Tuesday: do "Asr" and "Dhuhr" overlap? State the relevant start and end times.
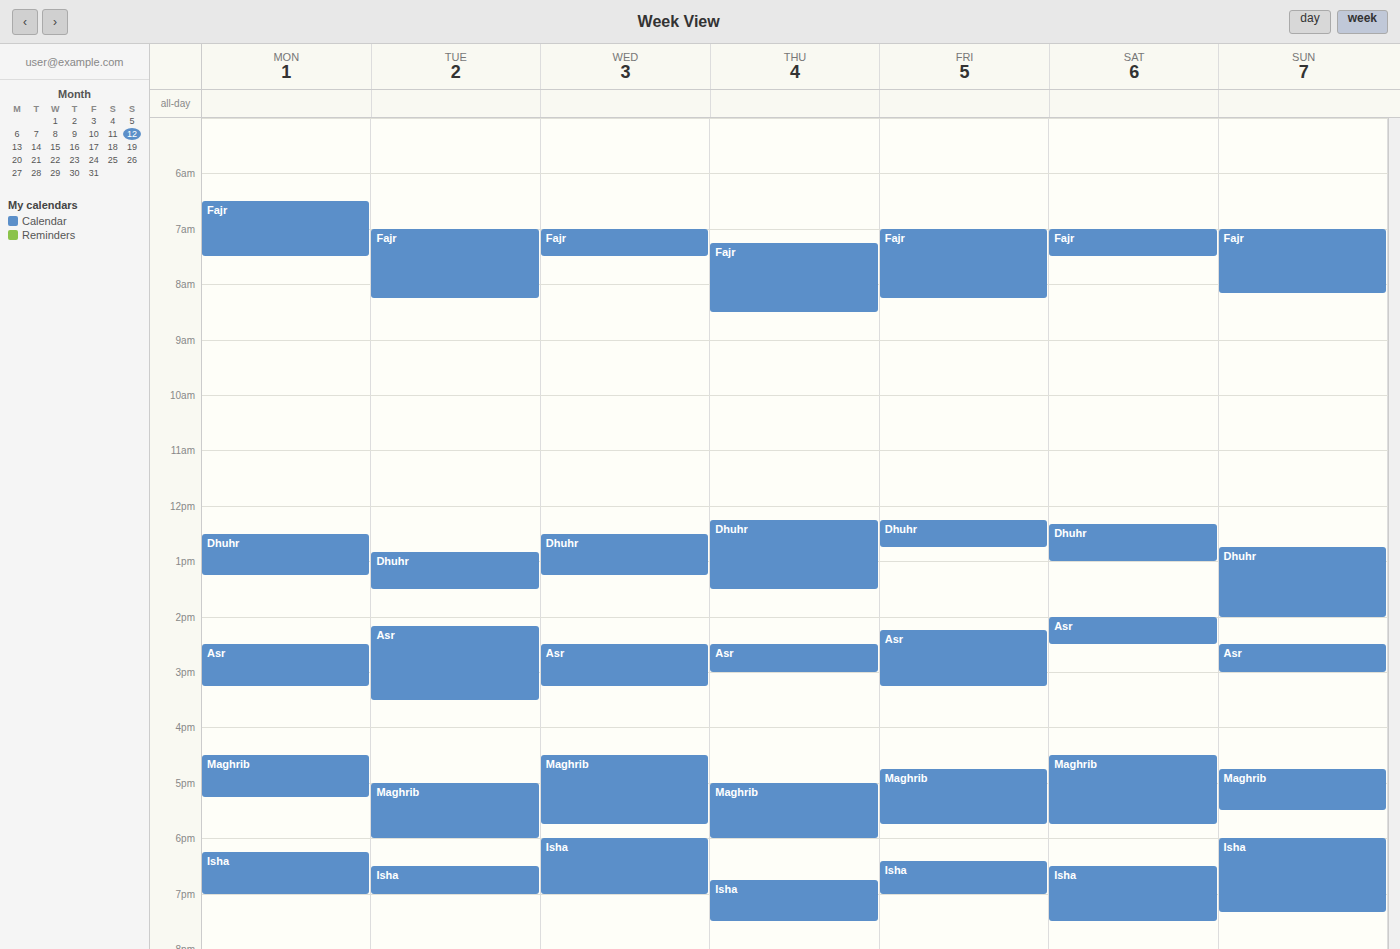
"Dhuhr" ends at 1:30 PM and "Asr" starts at 2:10 PM -- no overlap.